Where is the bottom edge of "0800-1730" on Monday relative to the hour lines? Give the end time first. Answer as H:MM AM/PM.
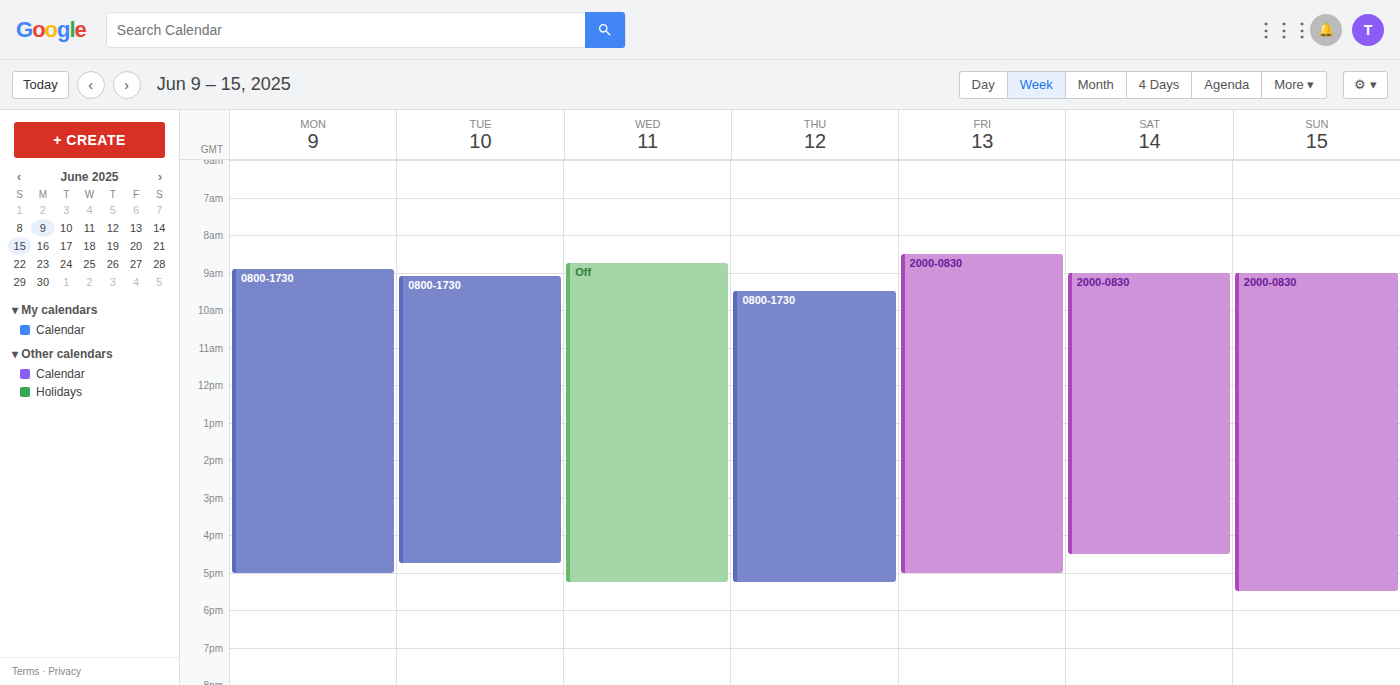
5:00 PM -- exactly on the 5 PM line.